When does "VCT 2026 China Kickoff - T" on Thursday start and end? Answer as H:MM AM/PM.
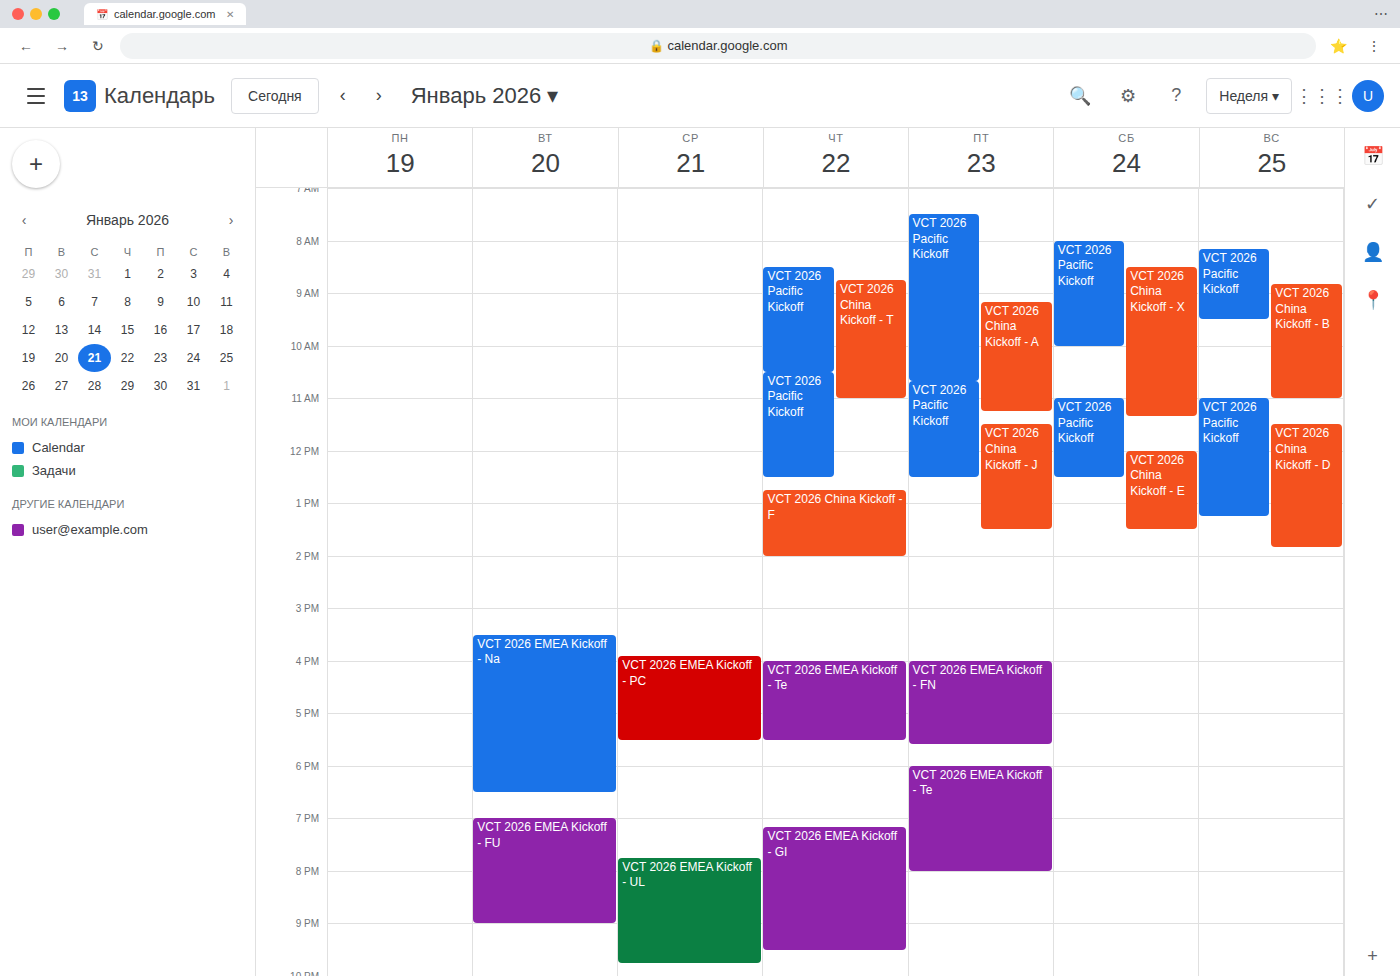
8:45 AM to 11:00 AM